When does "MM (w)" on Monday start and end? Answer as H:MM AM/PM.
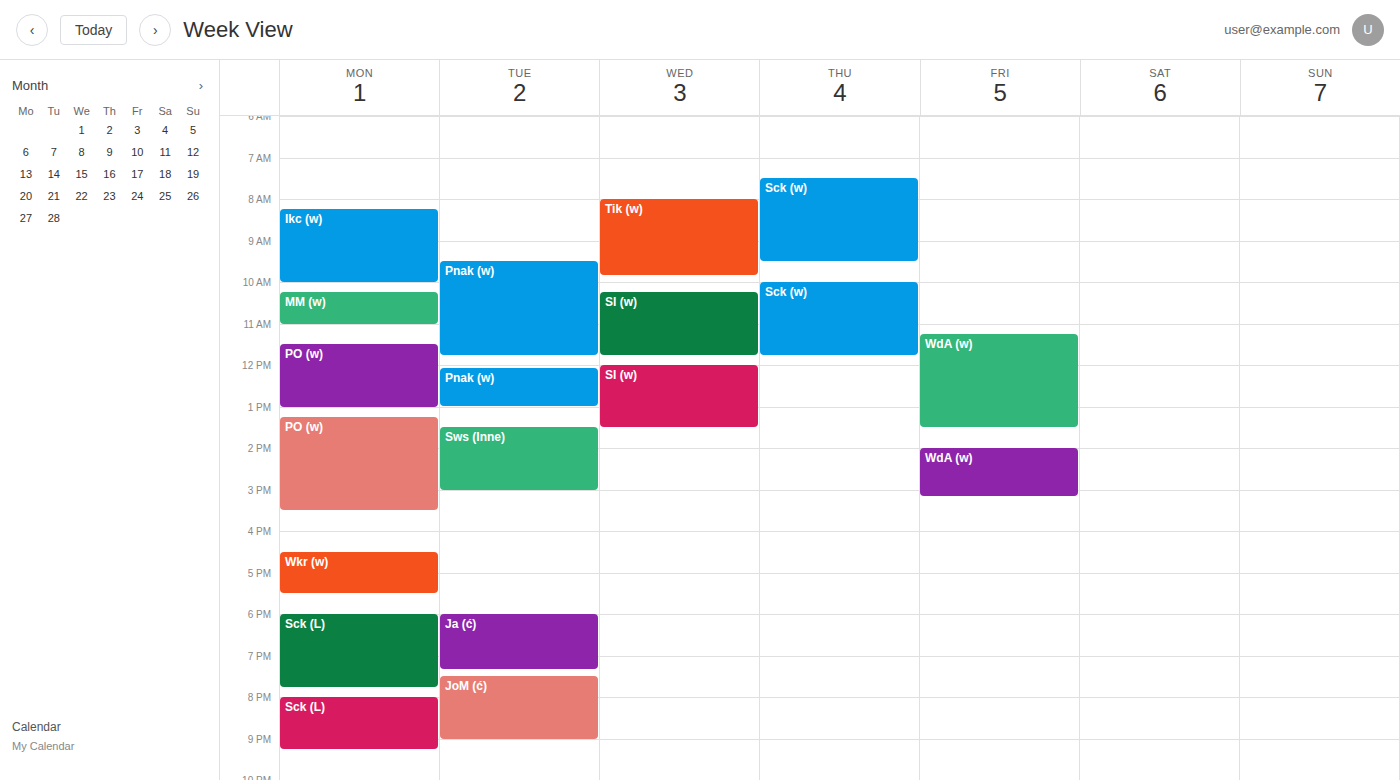
10:15 AM to 11:00 AM